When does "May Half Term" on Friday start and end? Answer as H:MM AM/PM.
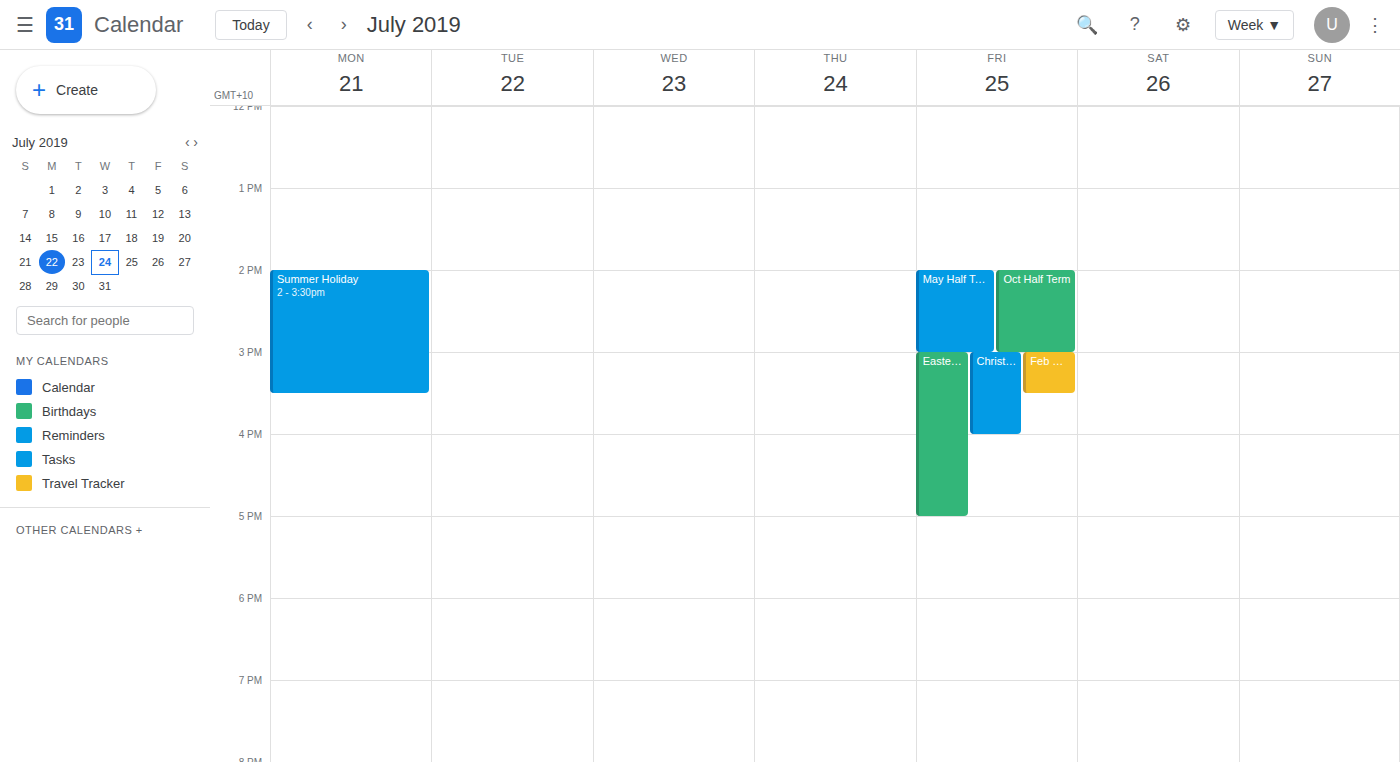
2:00 PM to 3:00 PM